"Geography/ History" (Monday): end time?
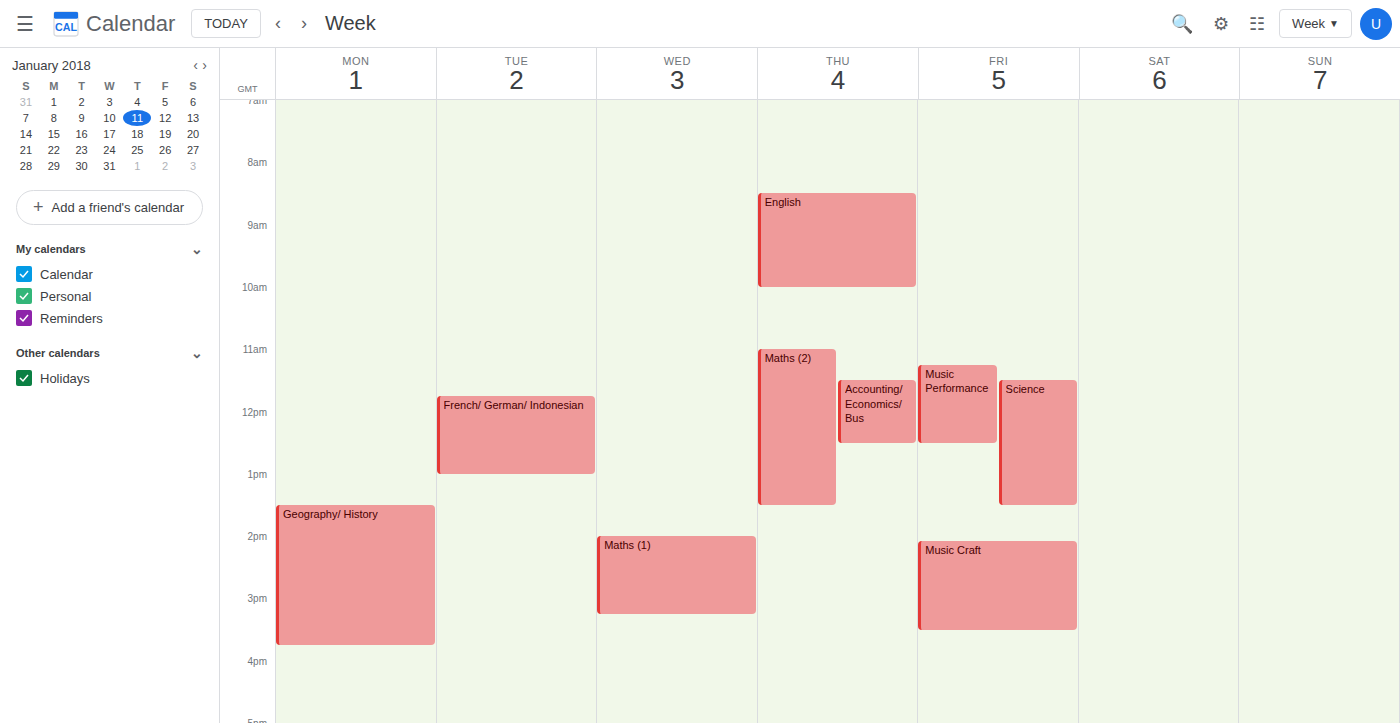
3:45 PM